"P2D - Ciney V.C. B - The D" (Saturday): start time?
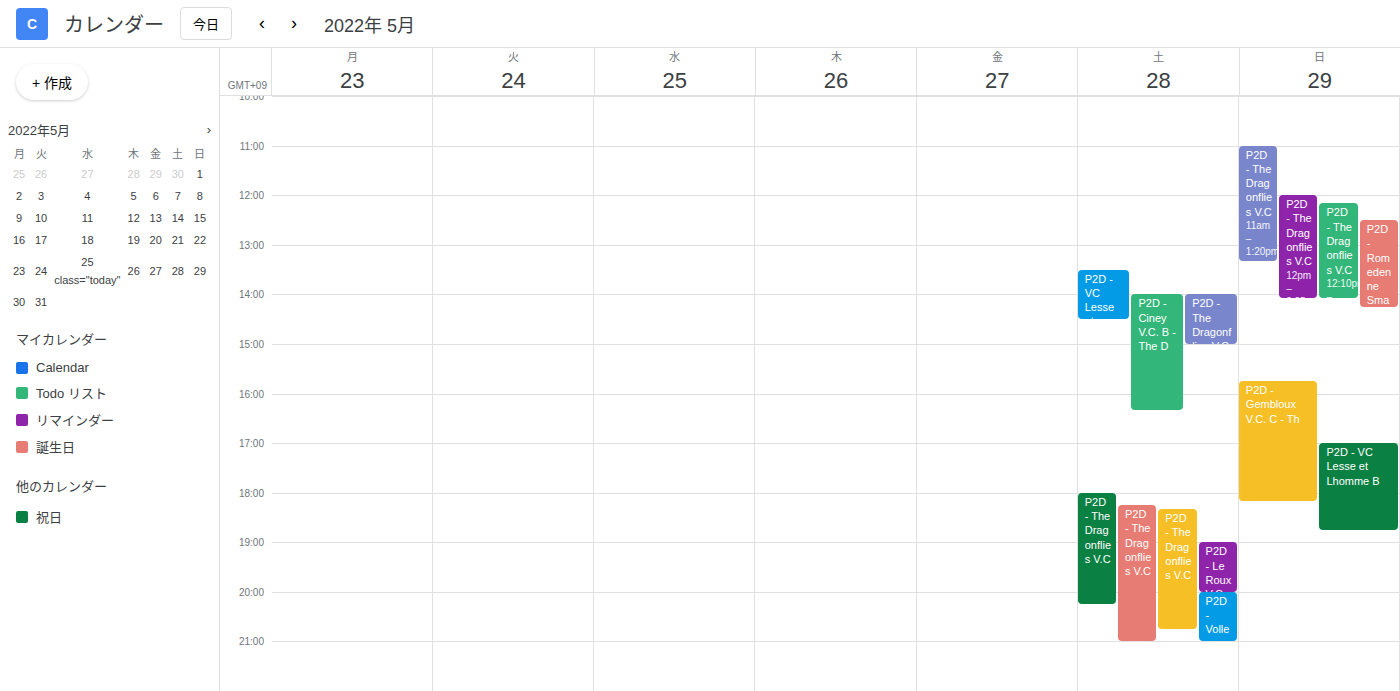
2:00 PM